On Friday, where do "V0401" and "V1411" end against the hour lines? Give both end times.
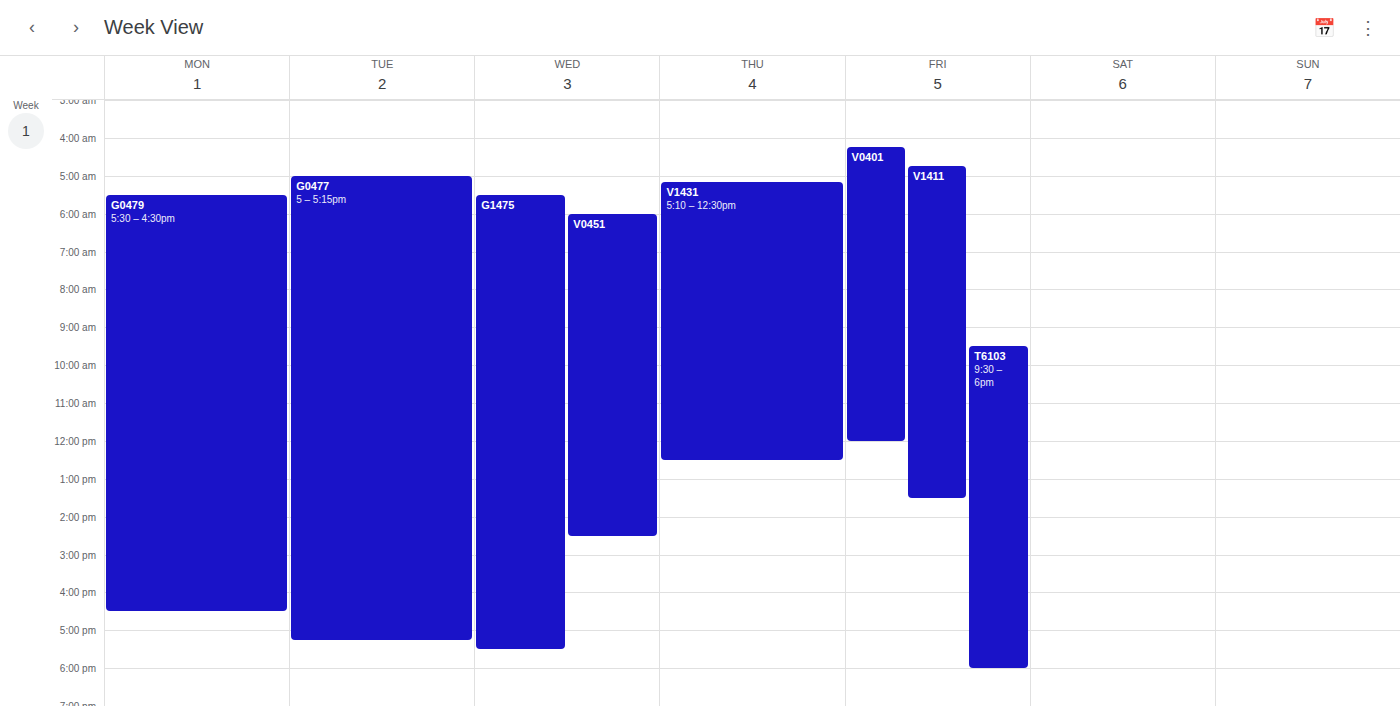
"V0401": 12:00 PM, exactly on the 12 PM line. "V1411": 1:30 PM, halfway between the 1 PM and 2 PM lines.